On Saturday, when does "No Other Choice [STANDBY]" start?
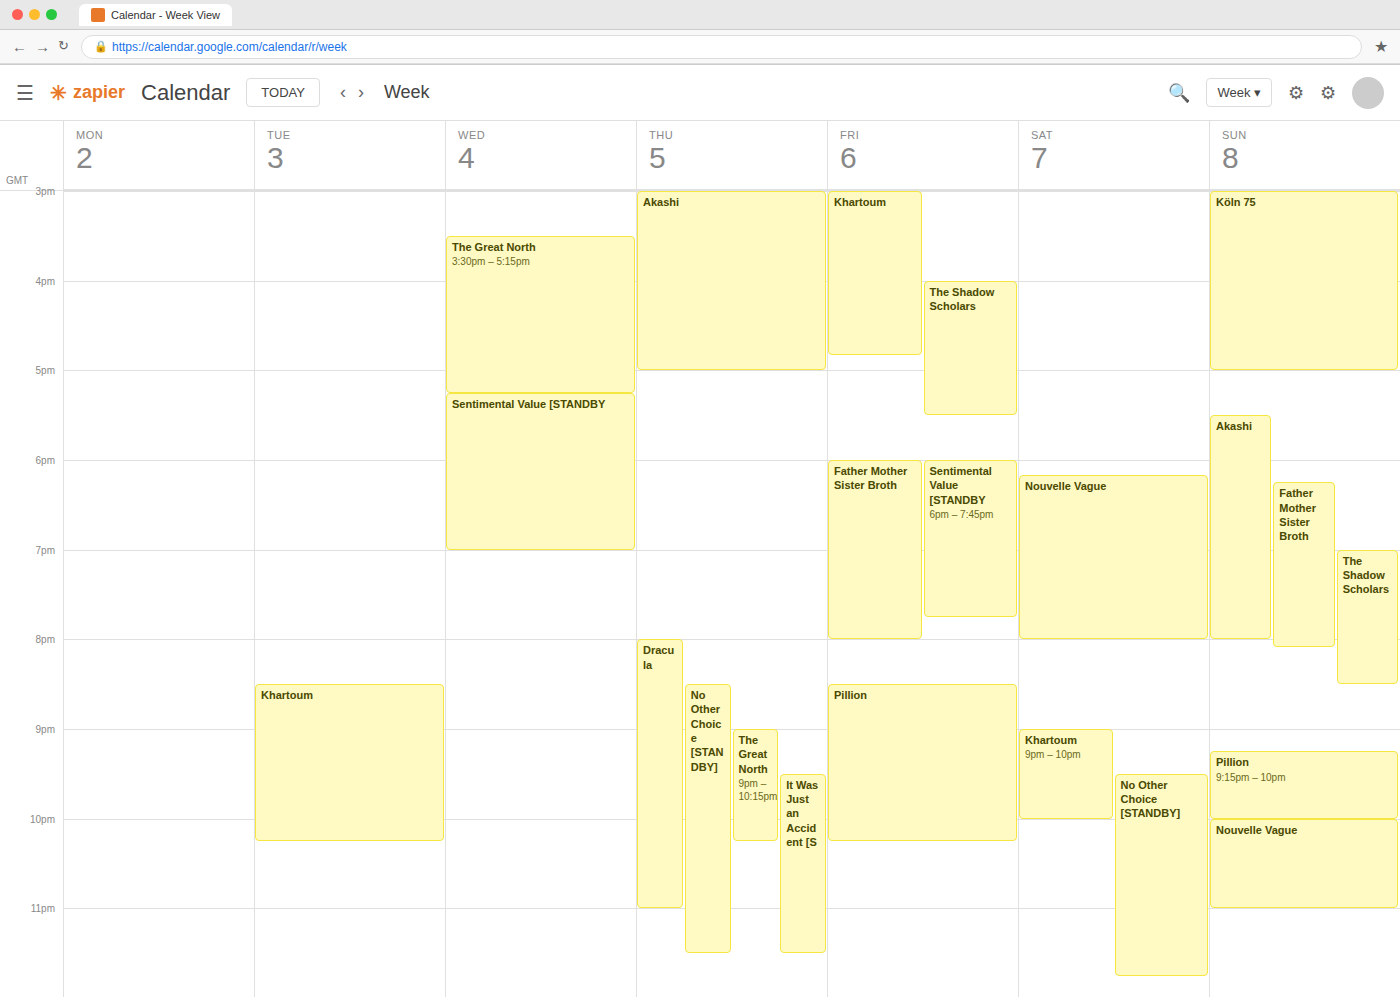
9:30 PM